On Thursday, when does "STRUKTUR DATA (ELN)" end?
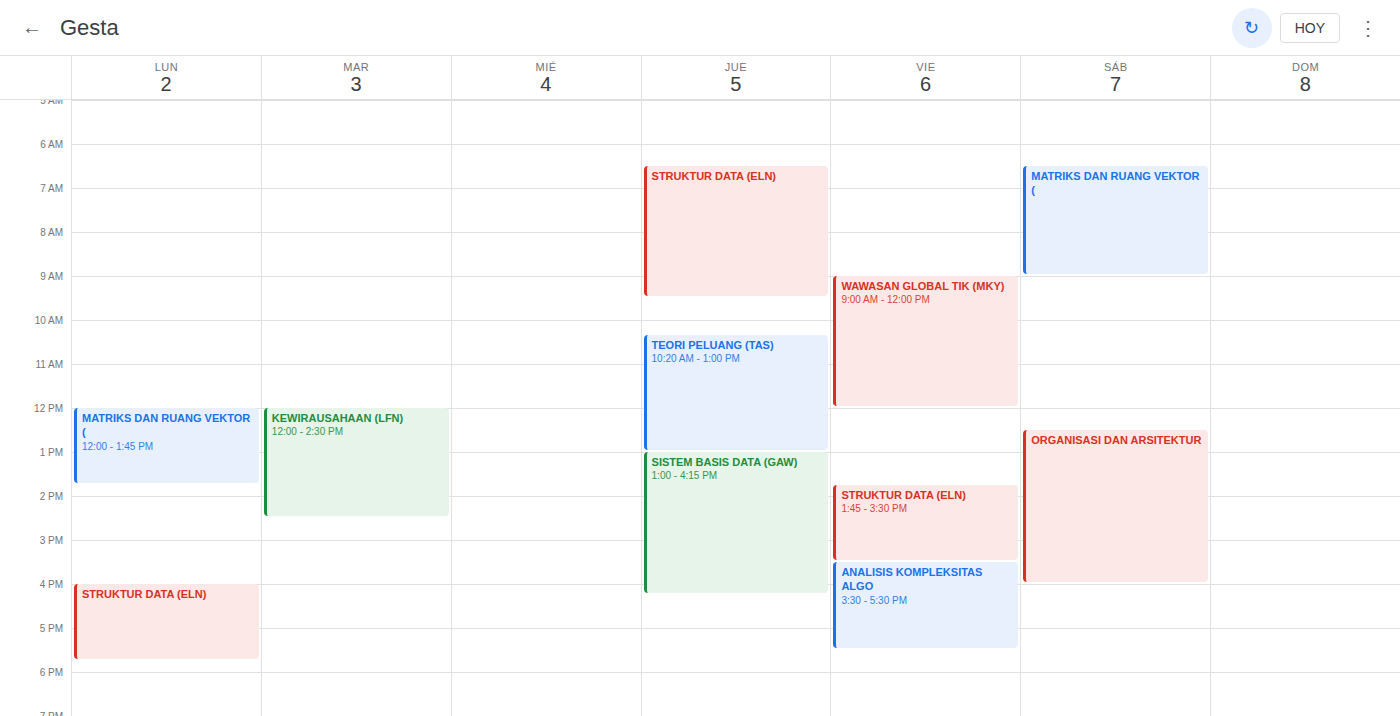
9:30 AM